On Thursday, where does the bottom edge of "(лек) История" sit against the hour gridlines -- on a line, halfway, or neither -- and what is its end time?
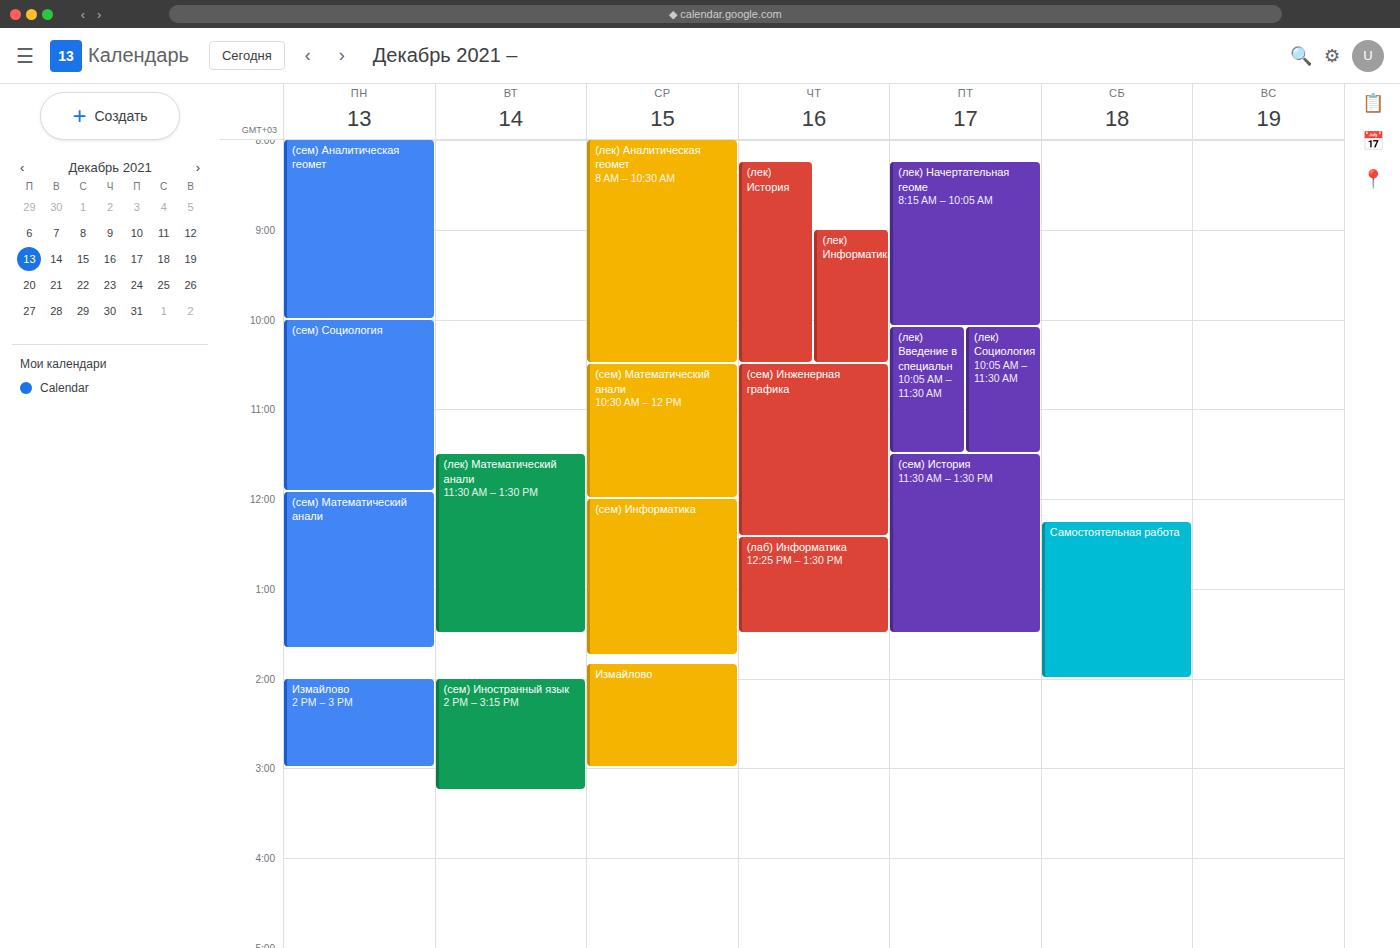
10:30 AM -- halfway between the 10 AM and 11 AM lines.